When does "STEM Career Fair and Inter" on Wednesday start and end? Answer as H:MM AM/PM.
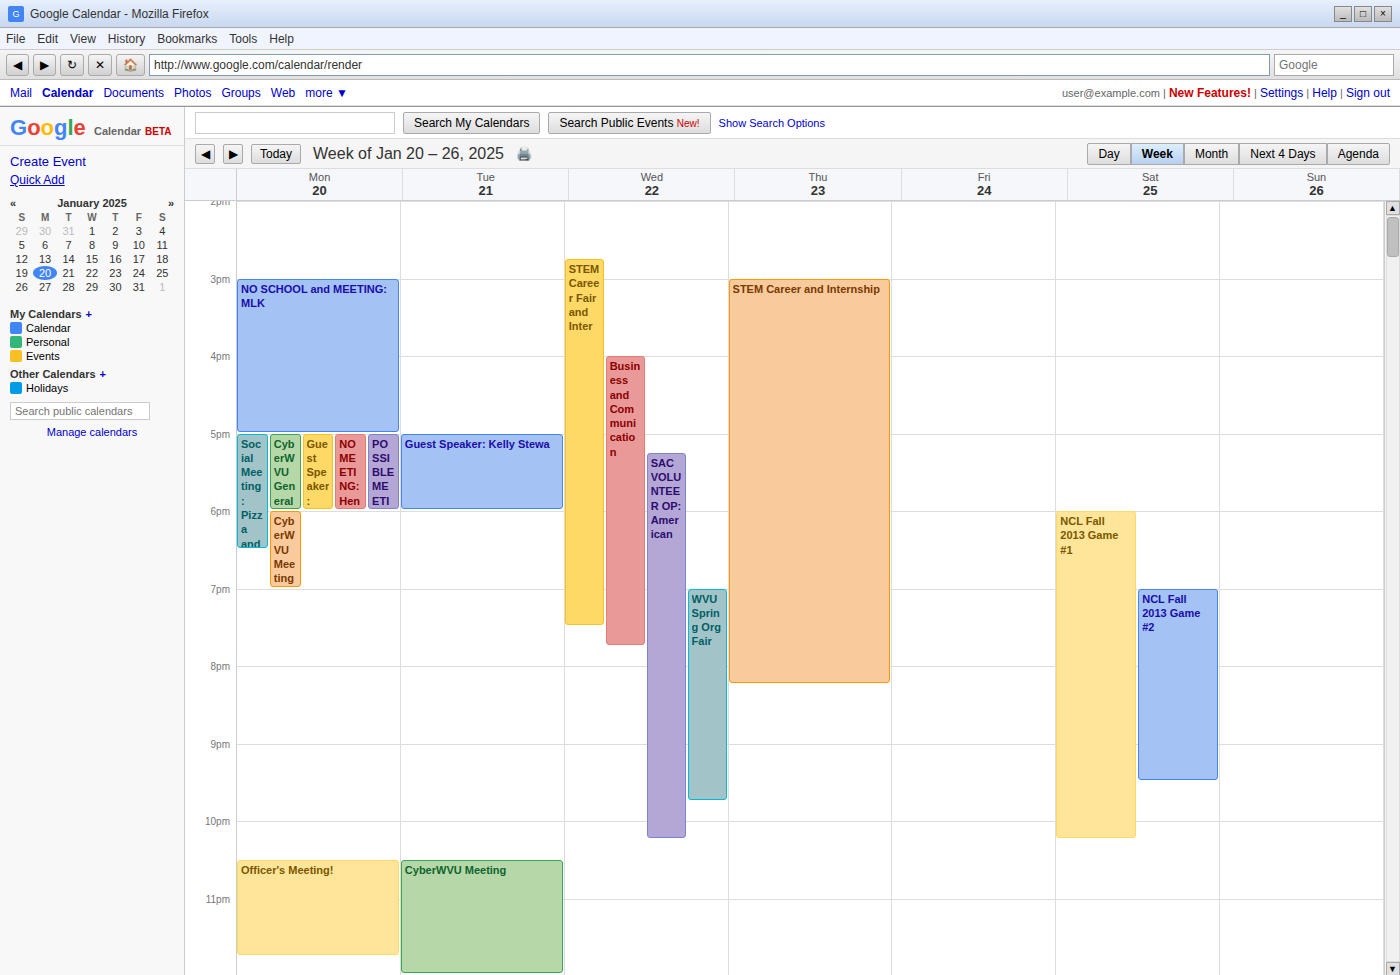
2:45 PM to 7:30 PM